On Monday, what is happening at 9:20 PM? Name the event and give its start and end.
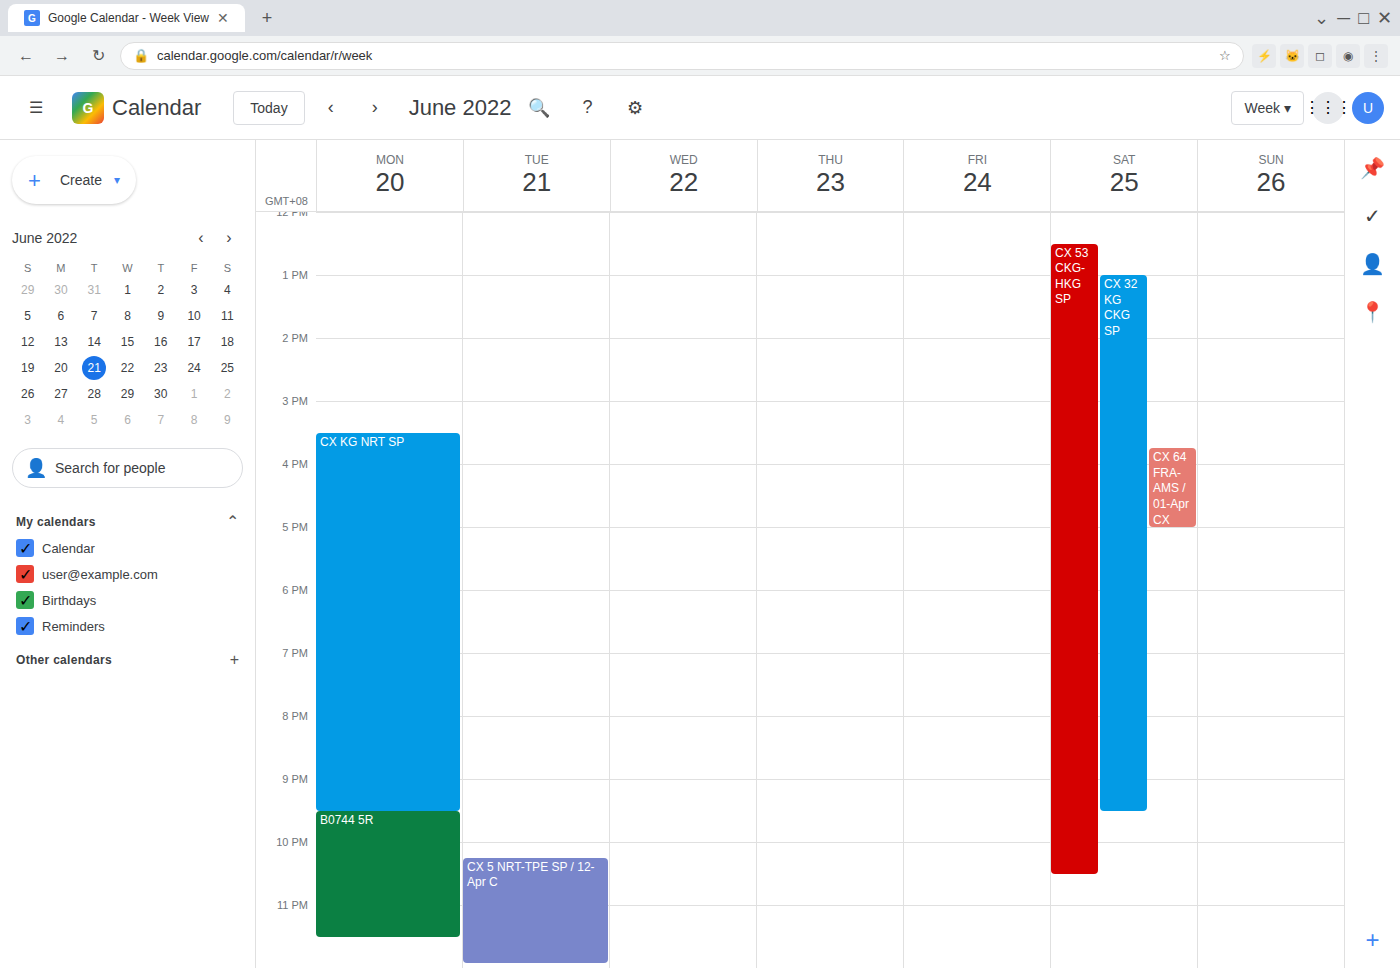
"CX KG NRT SP", 3:30 PM to 9:30 PM